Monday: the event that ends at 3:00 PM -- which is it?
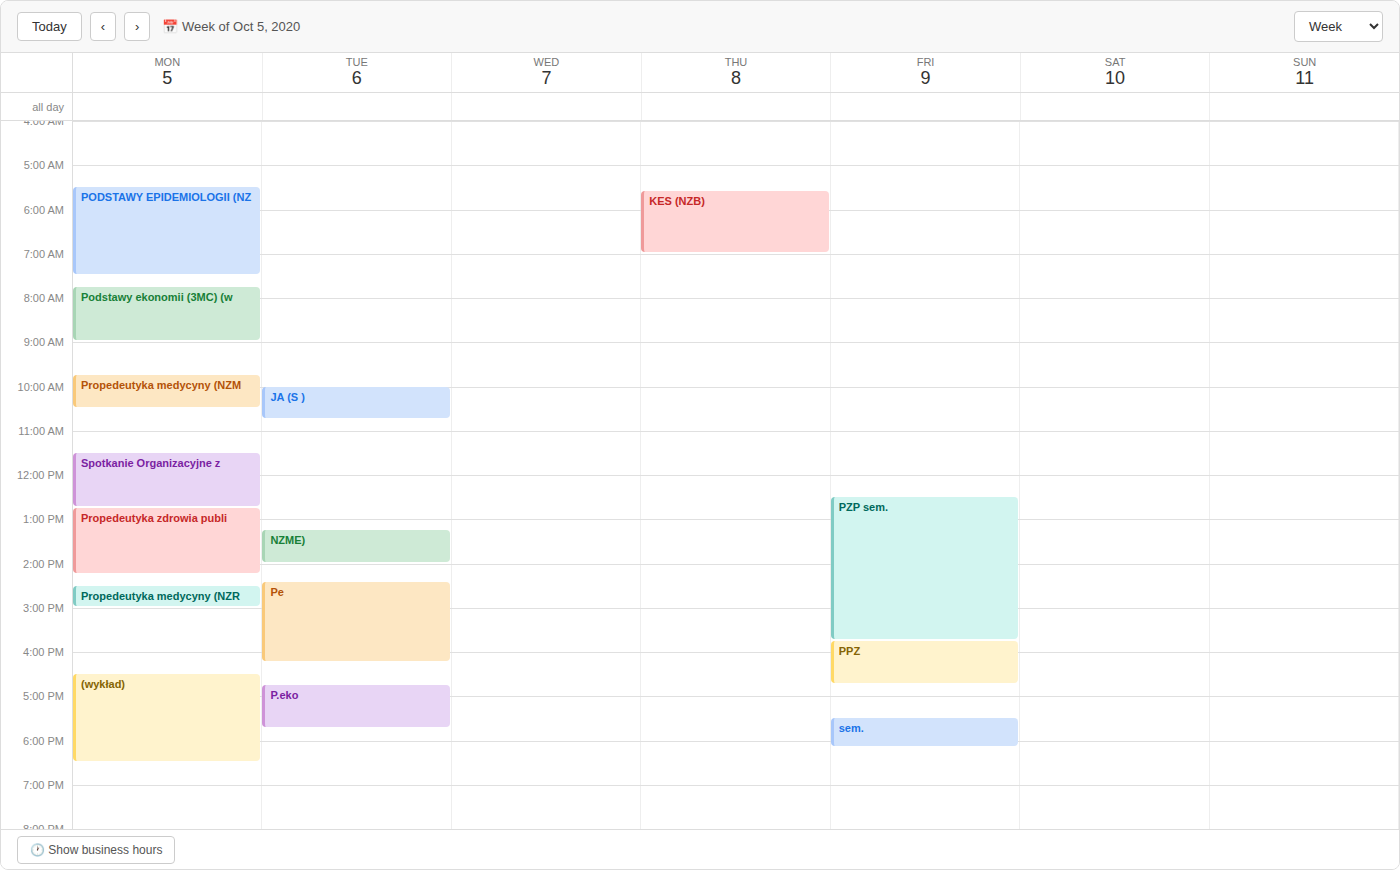
"Propedeutyka medycyny (NZR"